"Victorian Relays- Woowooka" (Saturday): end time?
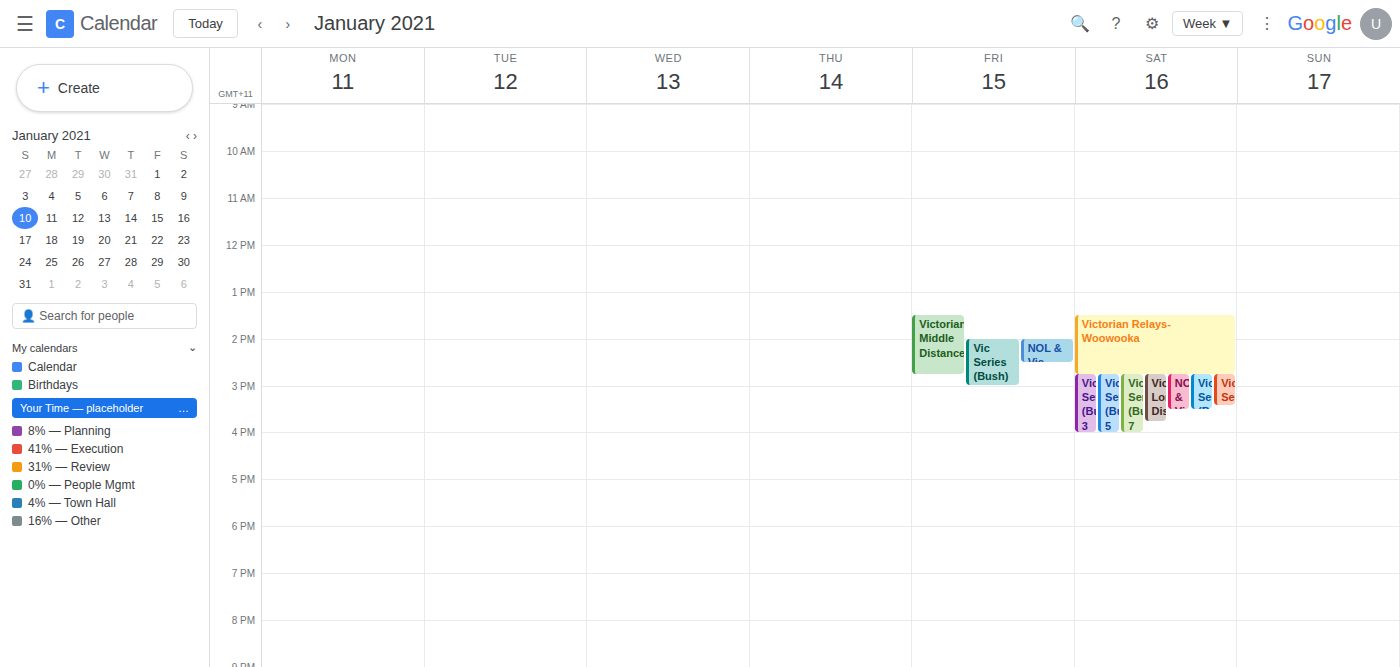
2:45 PM